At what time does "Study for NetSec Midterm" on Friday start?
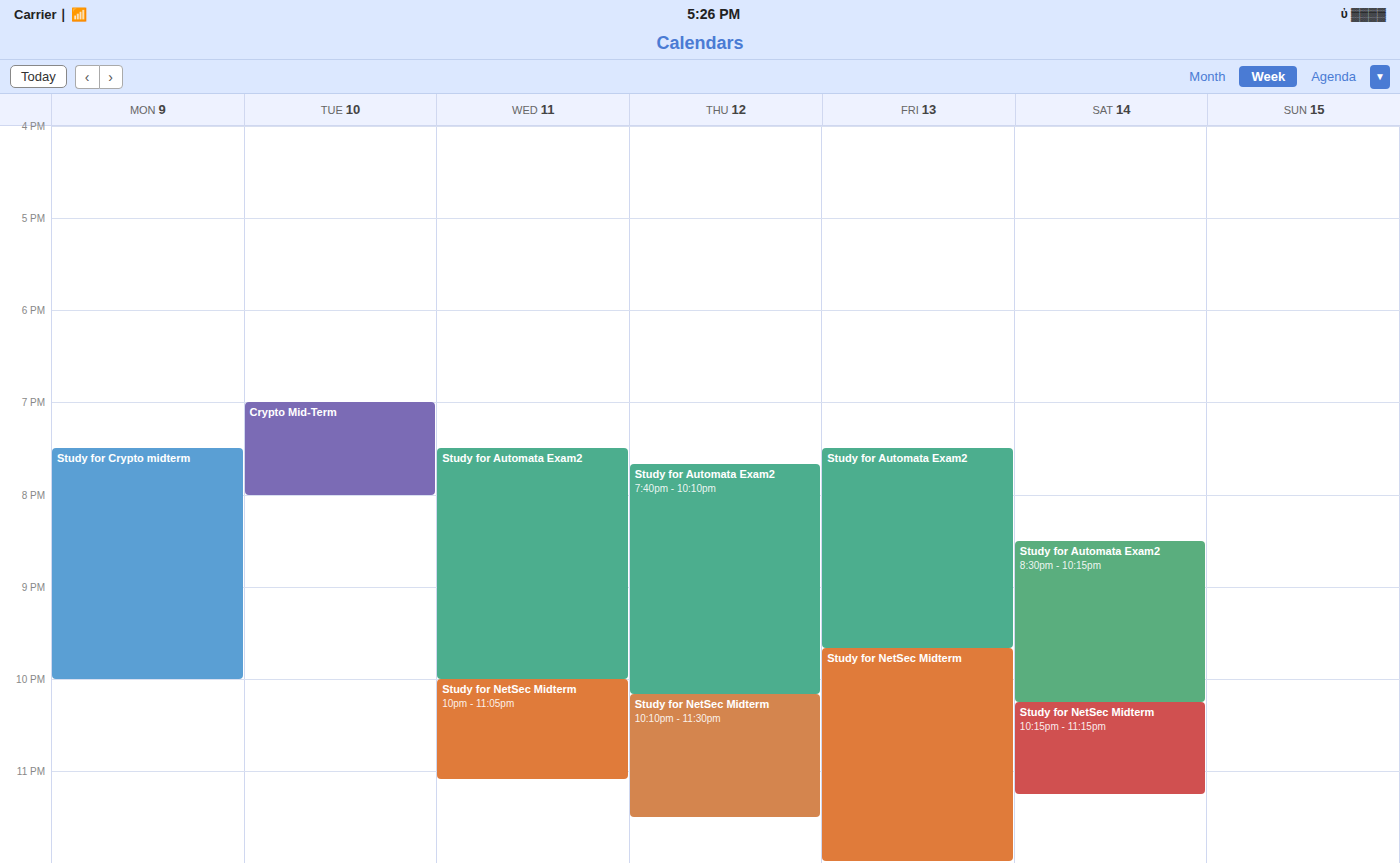
9:40 PM